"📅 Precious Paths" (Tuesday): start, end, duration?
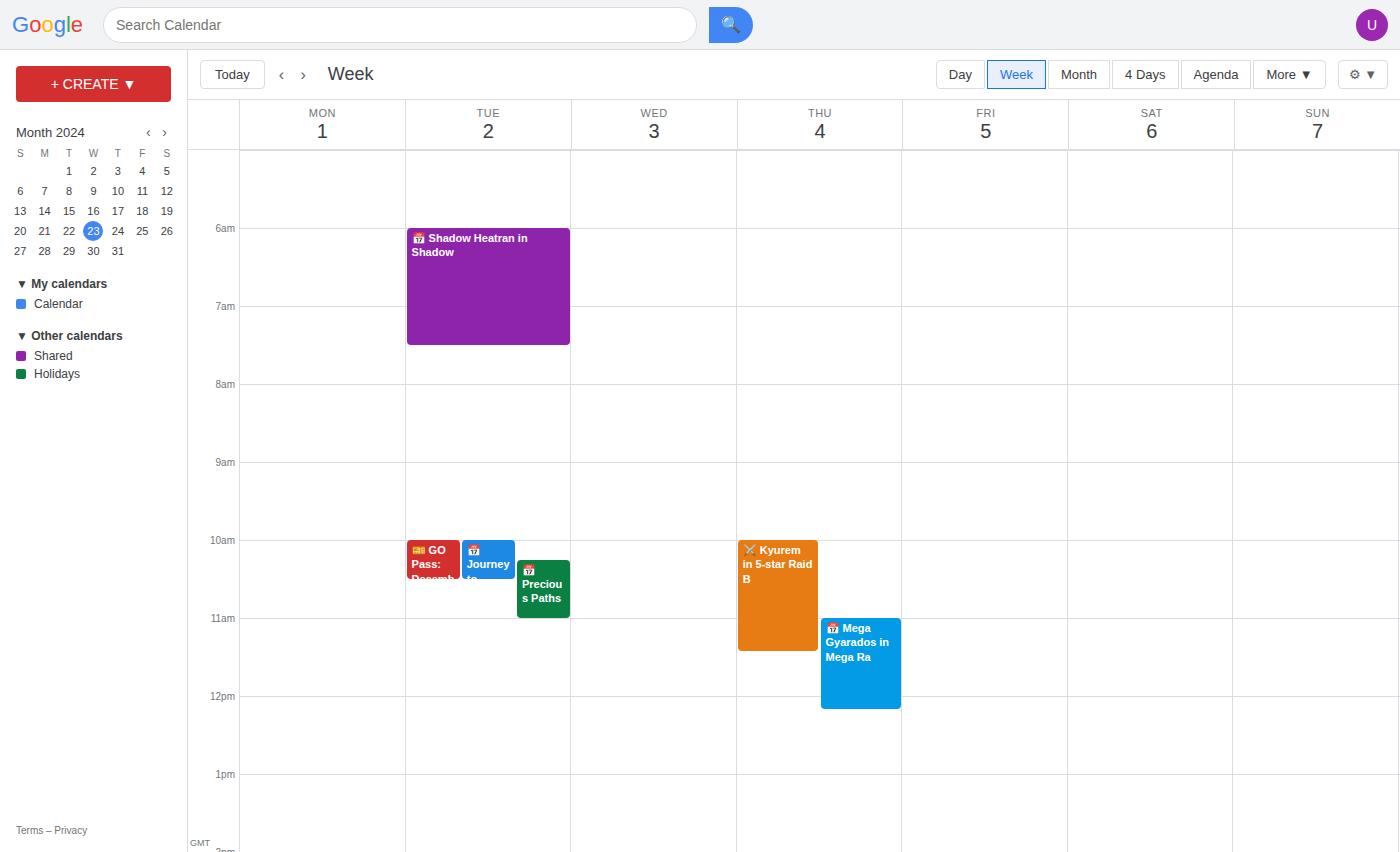
10:15 AM to 11:00 AM, 45 minutes